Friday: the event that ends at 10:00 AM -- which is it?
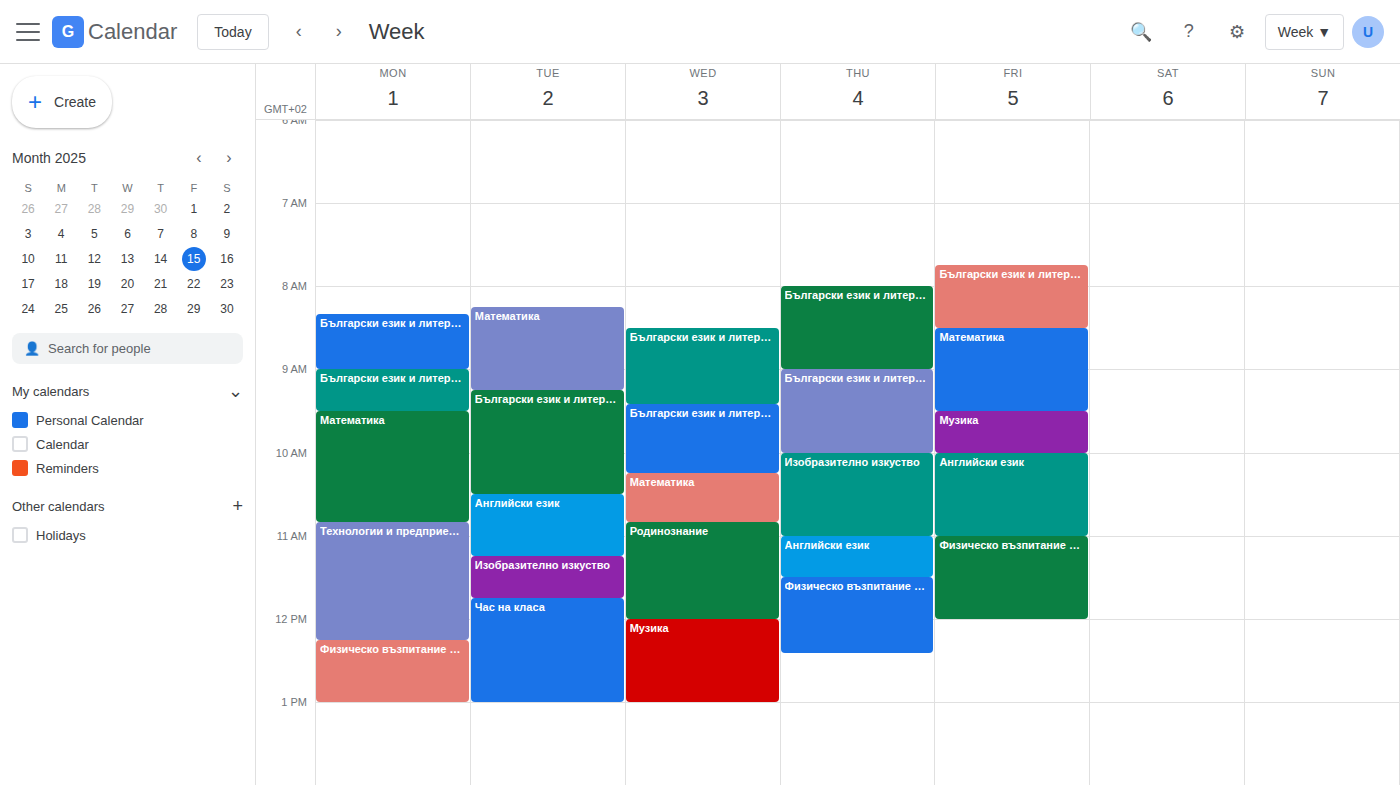
"Музика"